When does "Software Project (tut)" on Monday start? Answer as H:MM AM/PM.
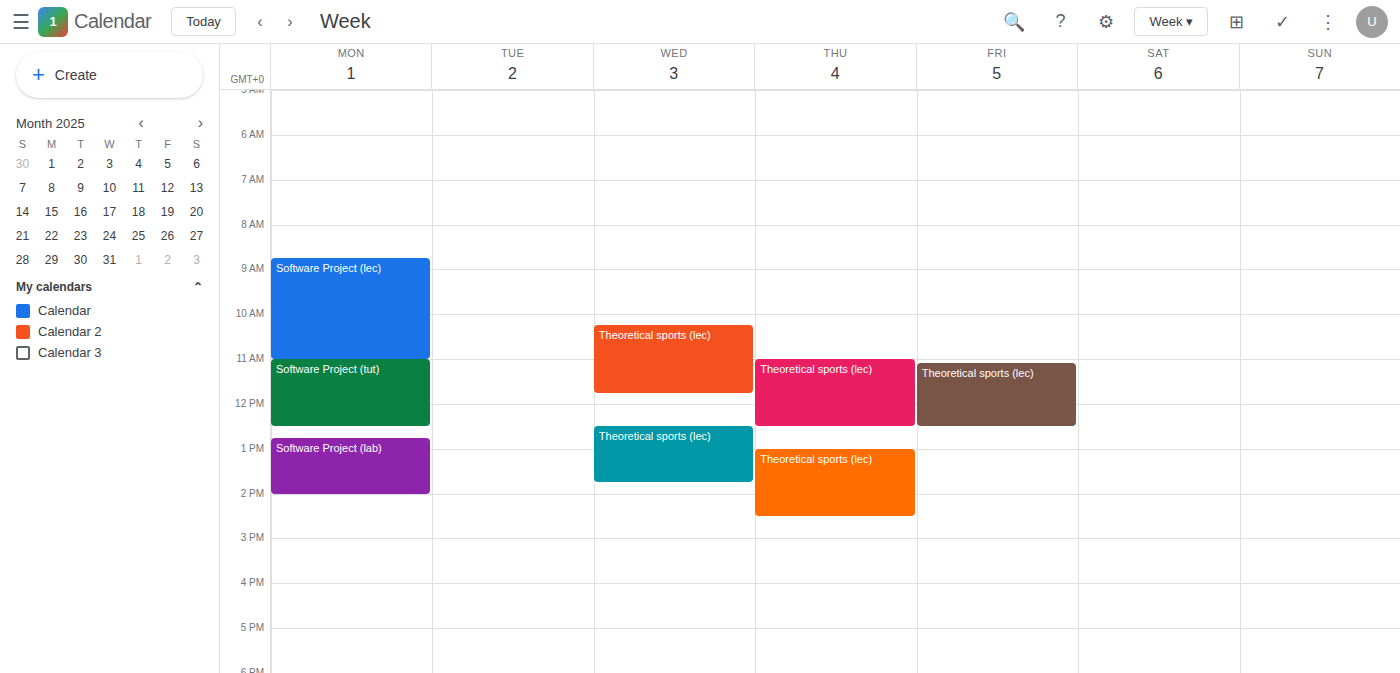
11:00 AM